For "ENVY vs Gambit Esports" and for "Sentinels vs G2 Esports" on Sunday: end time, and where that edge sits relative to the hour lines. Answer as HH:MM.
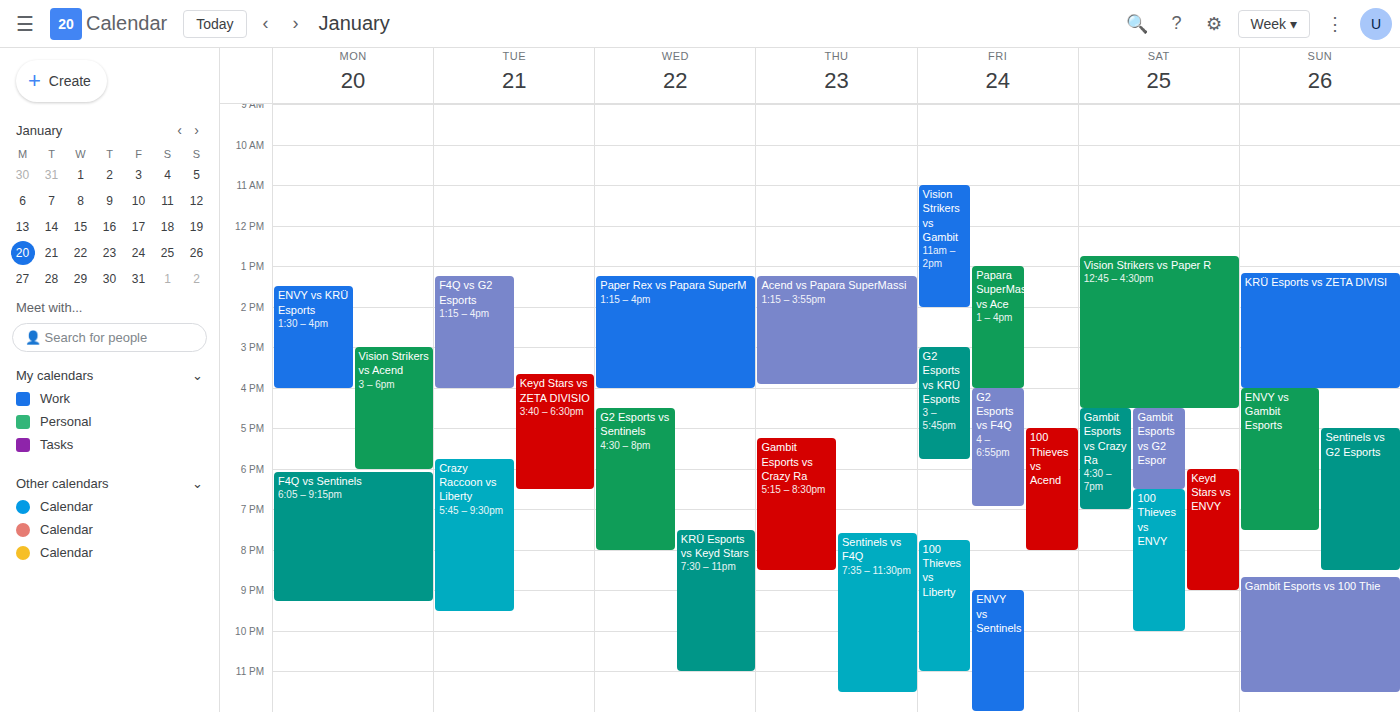
"ENVY vs Gambit Esports": 19:30, halfway between the 19:00 and 20:00 lines. "Sentinels vs G2 Esports": 20:30, halfway between the 20:00 and 21:00 lines.